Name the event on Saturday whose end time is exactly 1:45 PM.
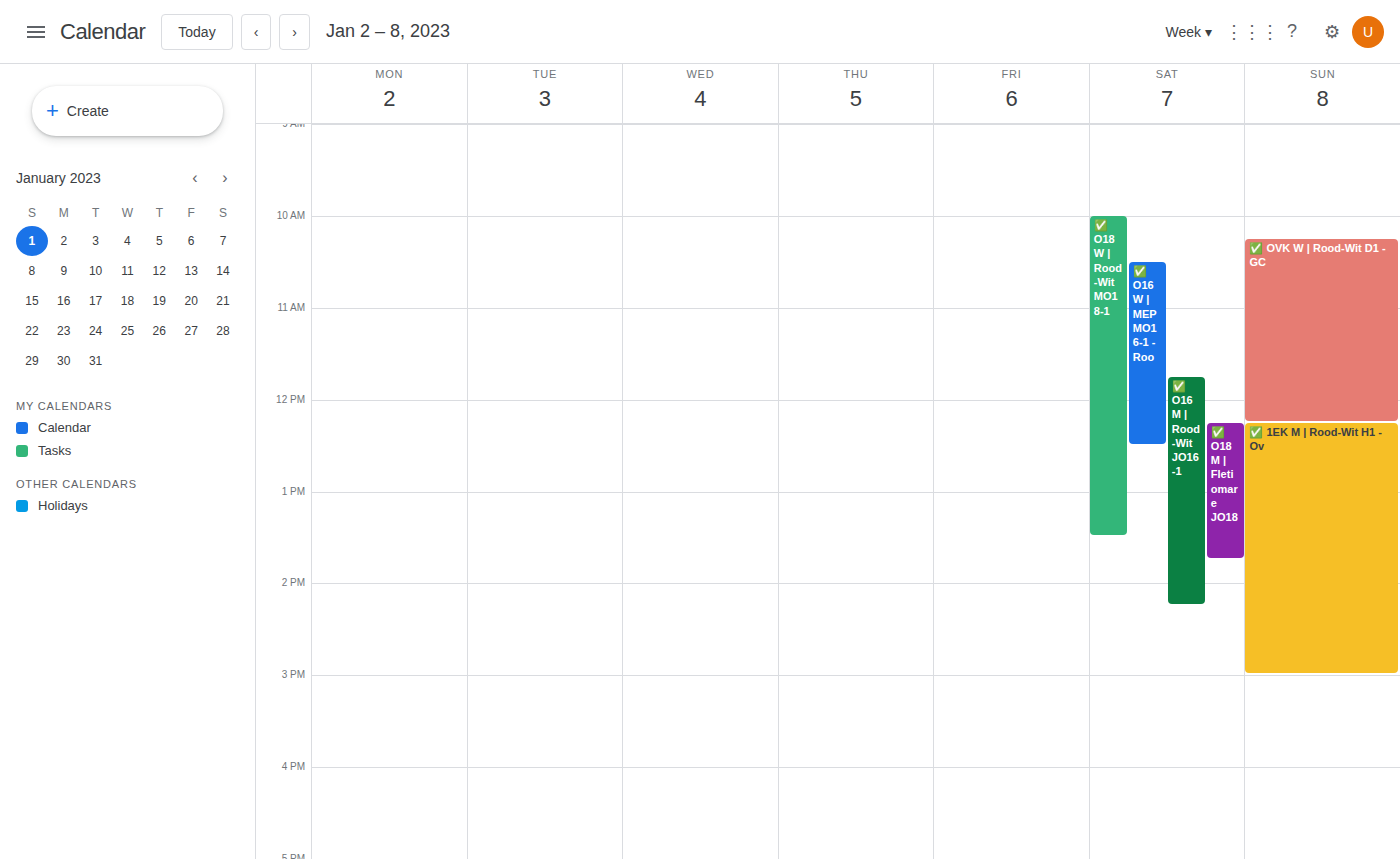
"✅ O18 M | Fletiomare JO18"